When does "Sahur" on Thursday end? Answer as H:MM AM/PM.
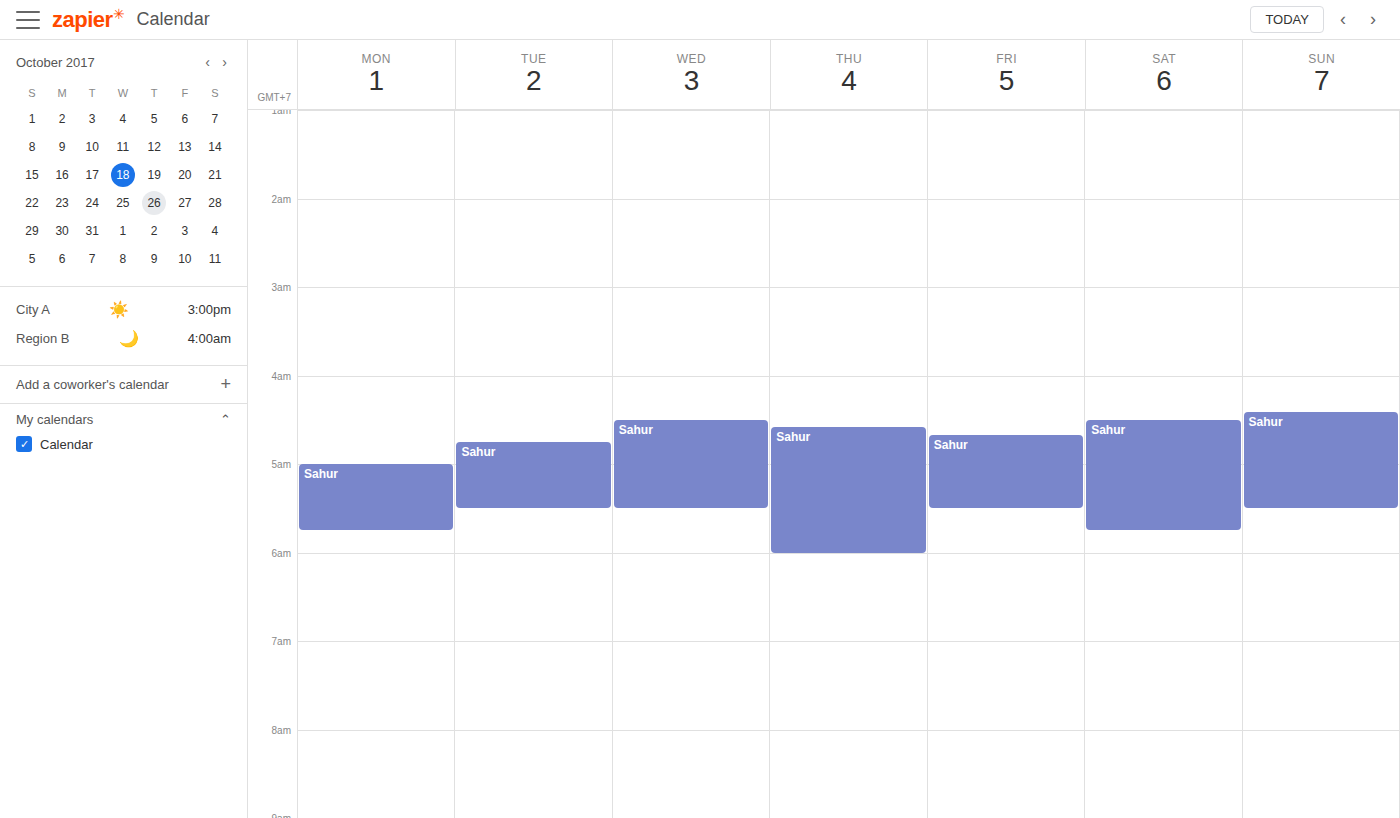
6:00 AM